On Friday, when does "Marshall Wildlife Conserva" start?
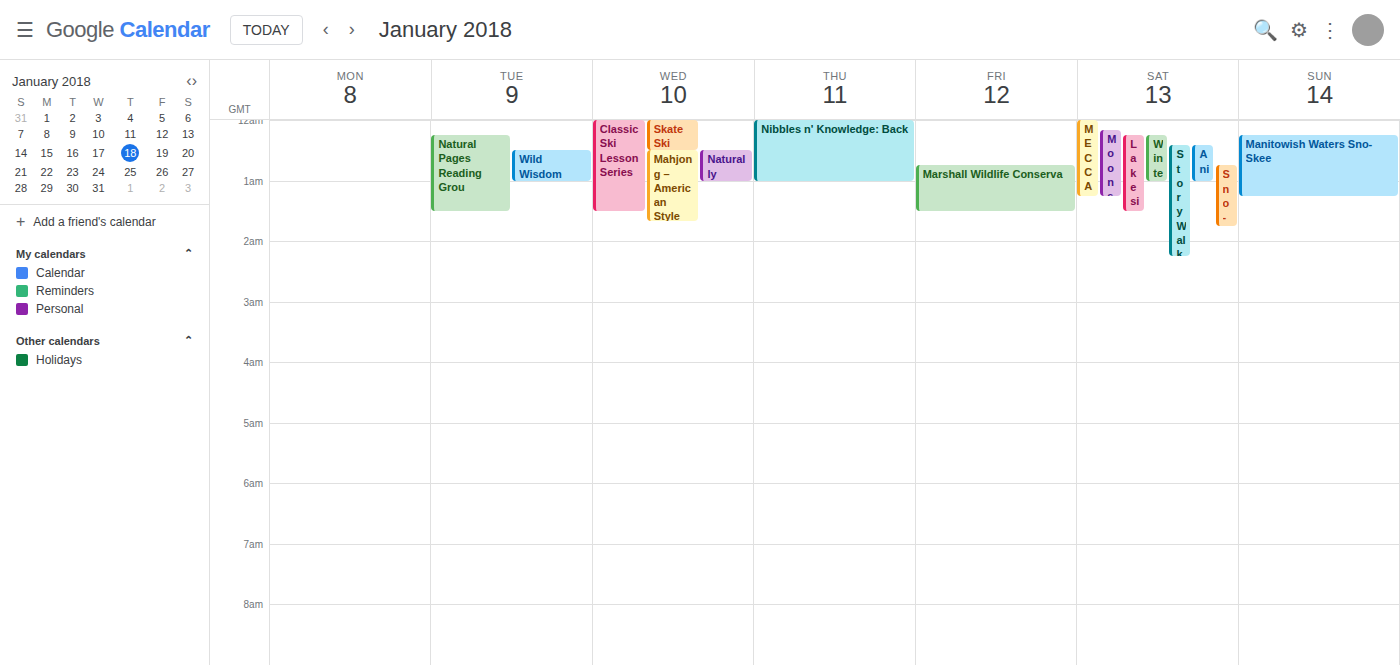
00:45